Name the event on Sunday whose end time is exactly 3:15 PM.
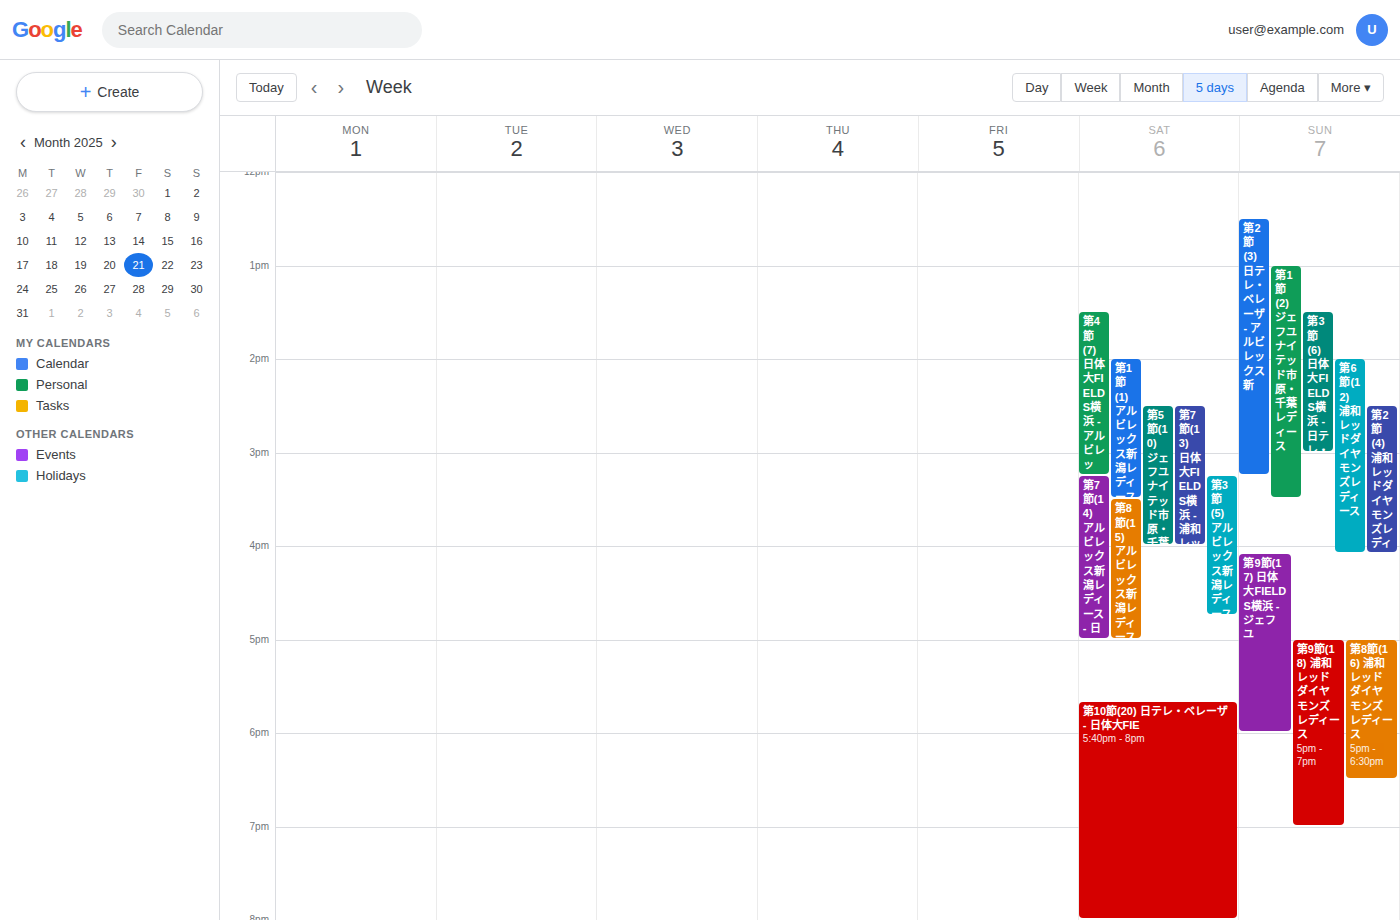
"第2節(3) 日テレ・ベレーザ - アルビレックス新"